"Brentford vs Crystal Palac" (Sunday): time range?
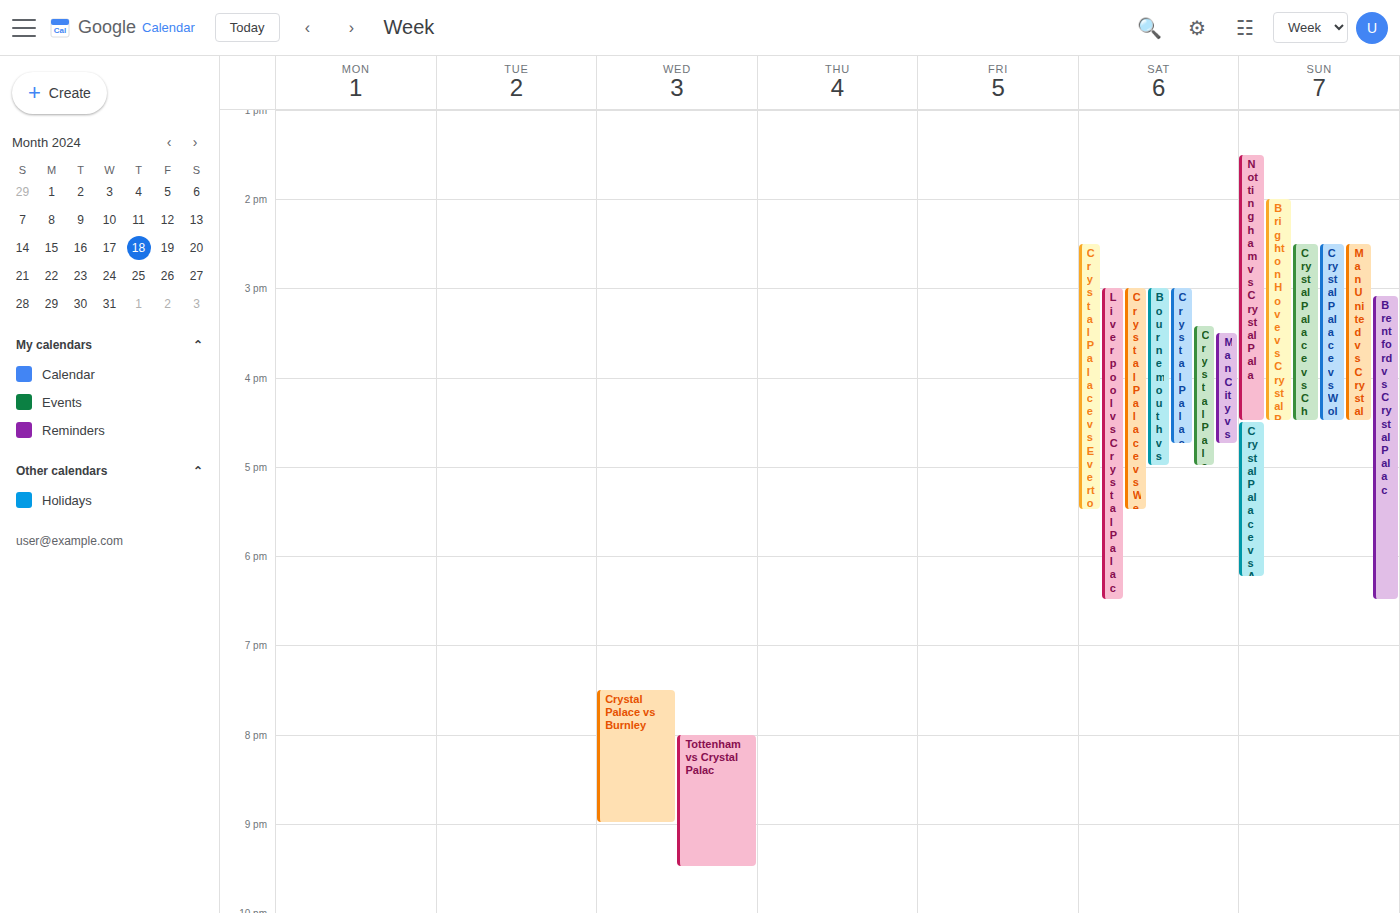
3:05 PM to 6:30 PM